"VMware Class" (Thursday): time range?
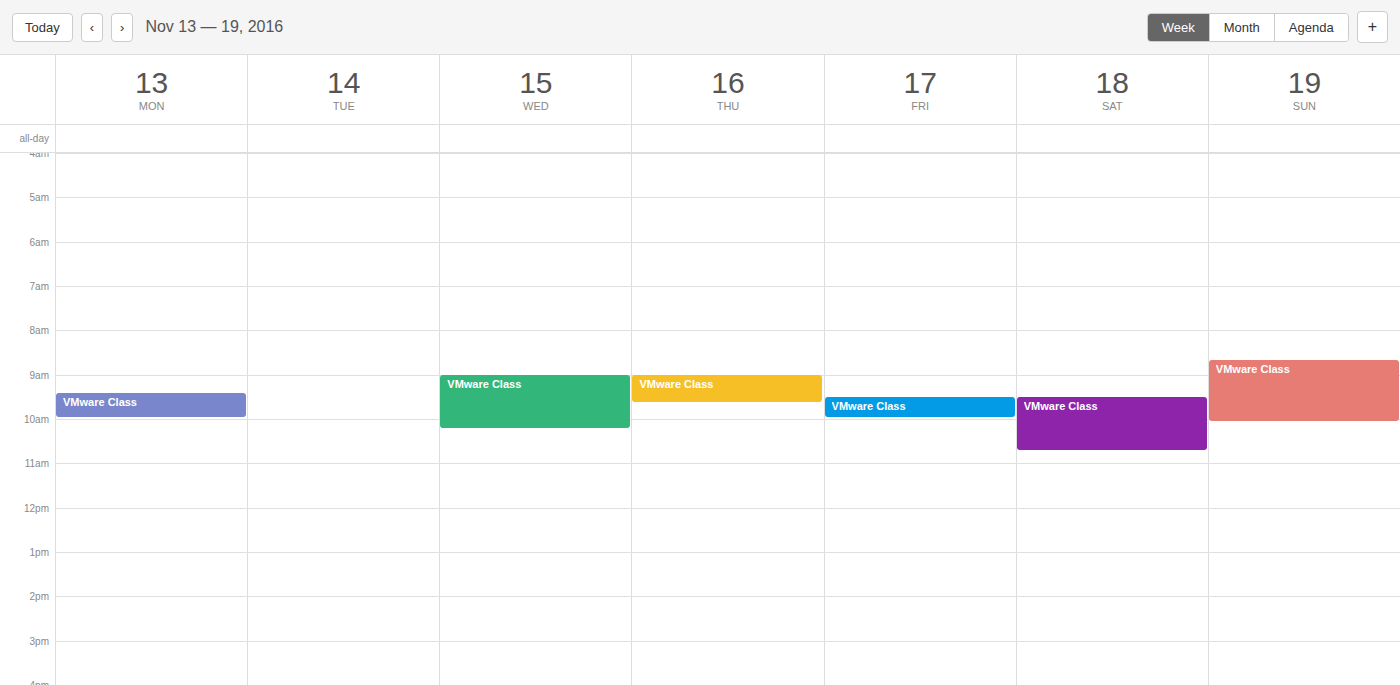
09:00 to 09:40